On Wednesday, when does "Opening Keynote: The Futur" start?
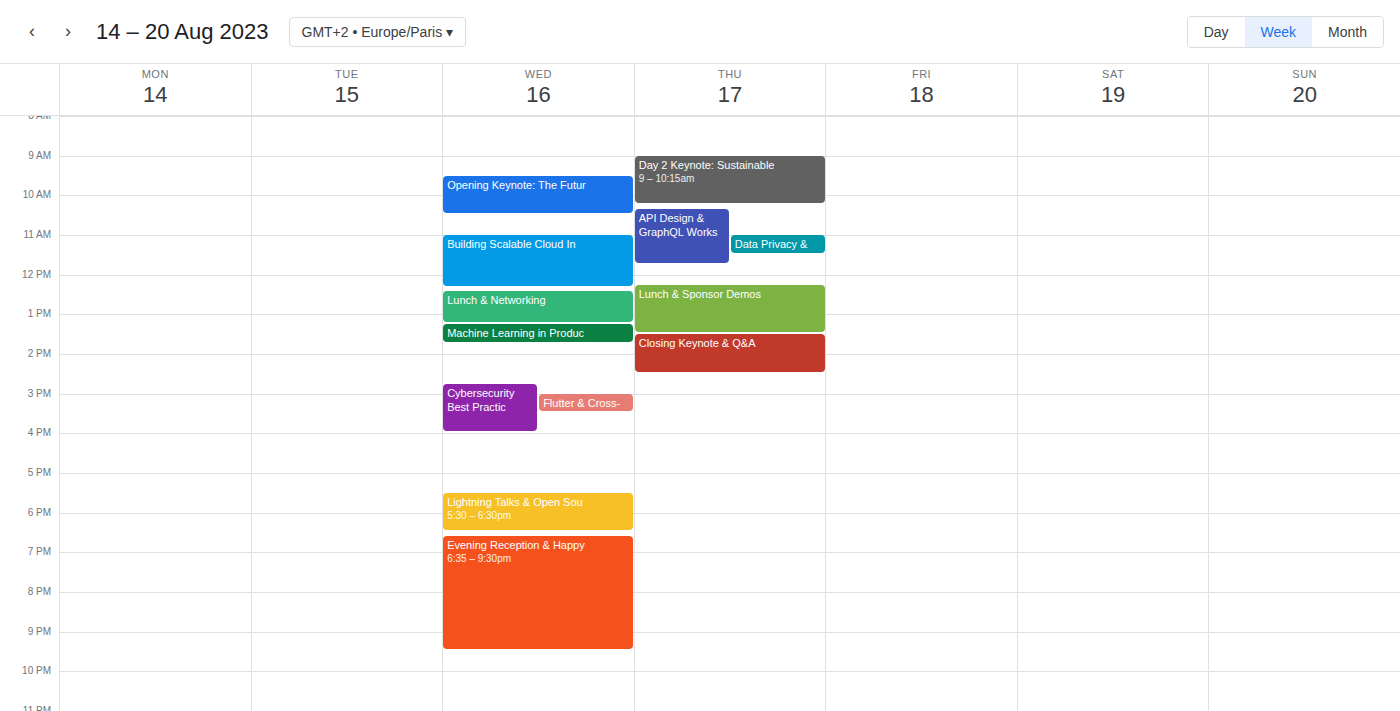
9:30 AM